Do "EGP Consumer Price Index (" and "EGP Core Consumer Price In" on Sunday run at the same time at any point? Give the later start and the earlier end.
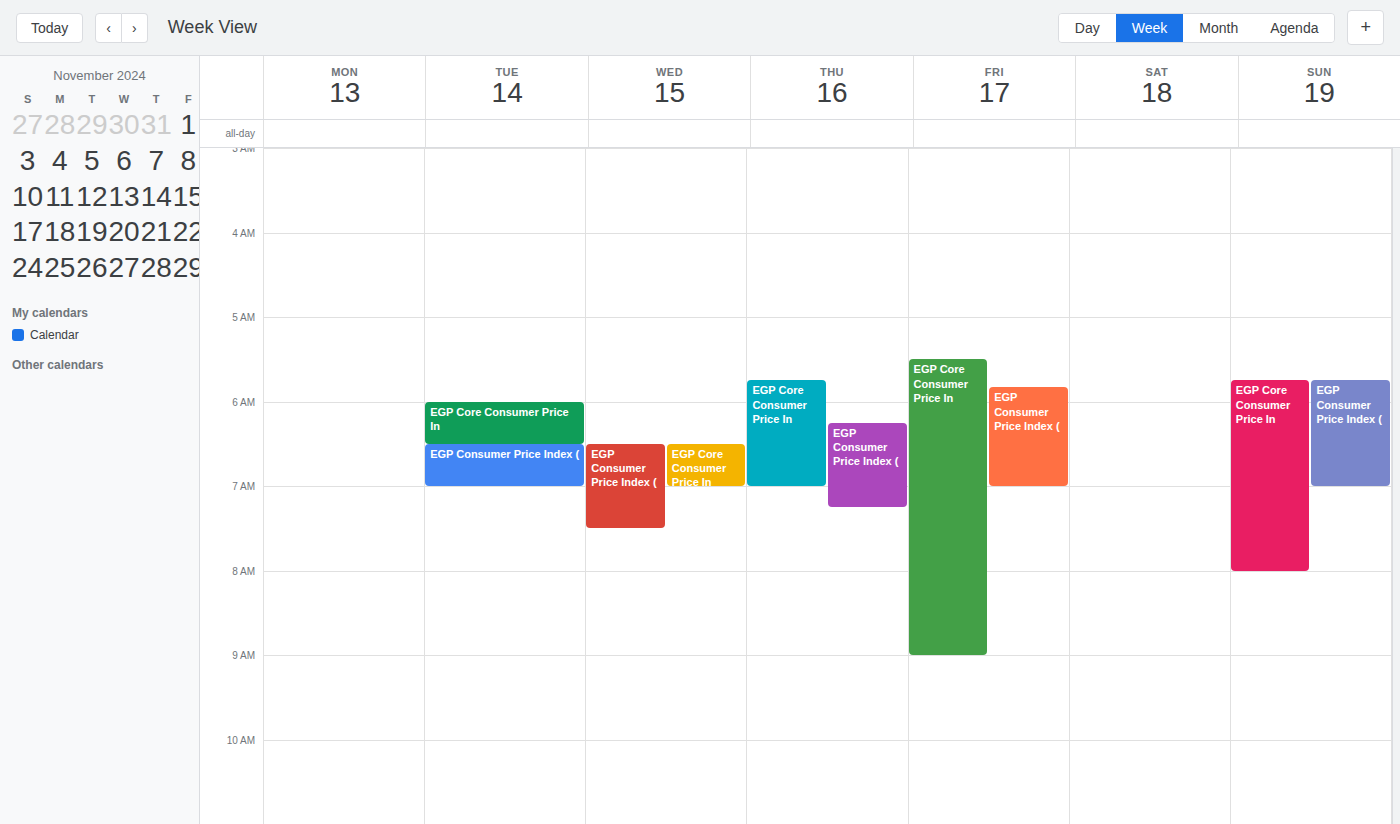
"EGP Consumer Price Index (" runs 05:45 to 07:00, inside "EGP Core Consumer Price In" -- they overlap.